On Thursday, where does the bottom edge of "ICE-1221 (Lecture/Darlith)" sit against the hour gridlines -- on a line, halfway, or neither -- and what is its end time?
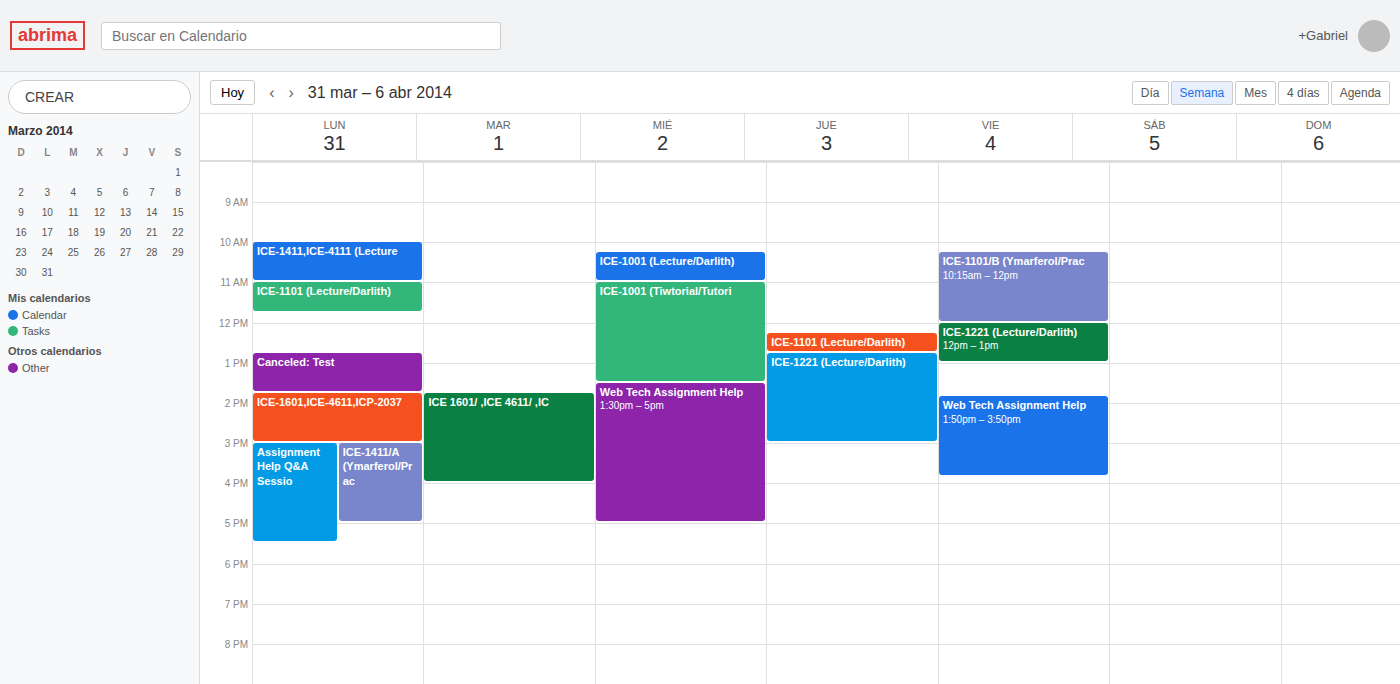
3:00 PM -- exactly on the 3 PM line.